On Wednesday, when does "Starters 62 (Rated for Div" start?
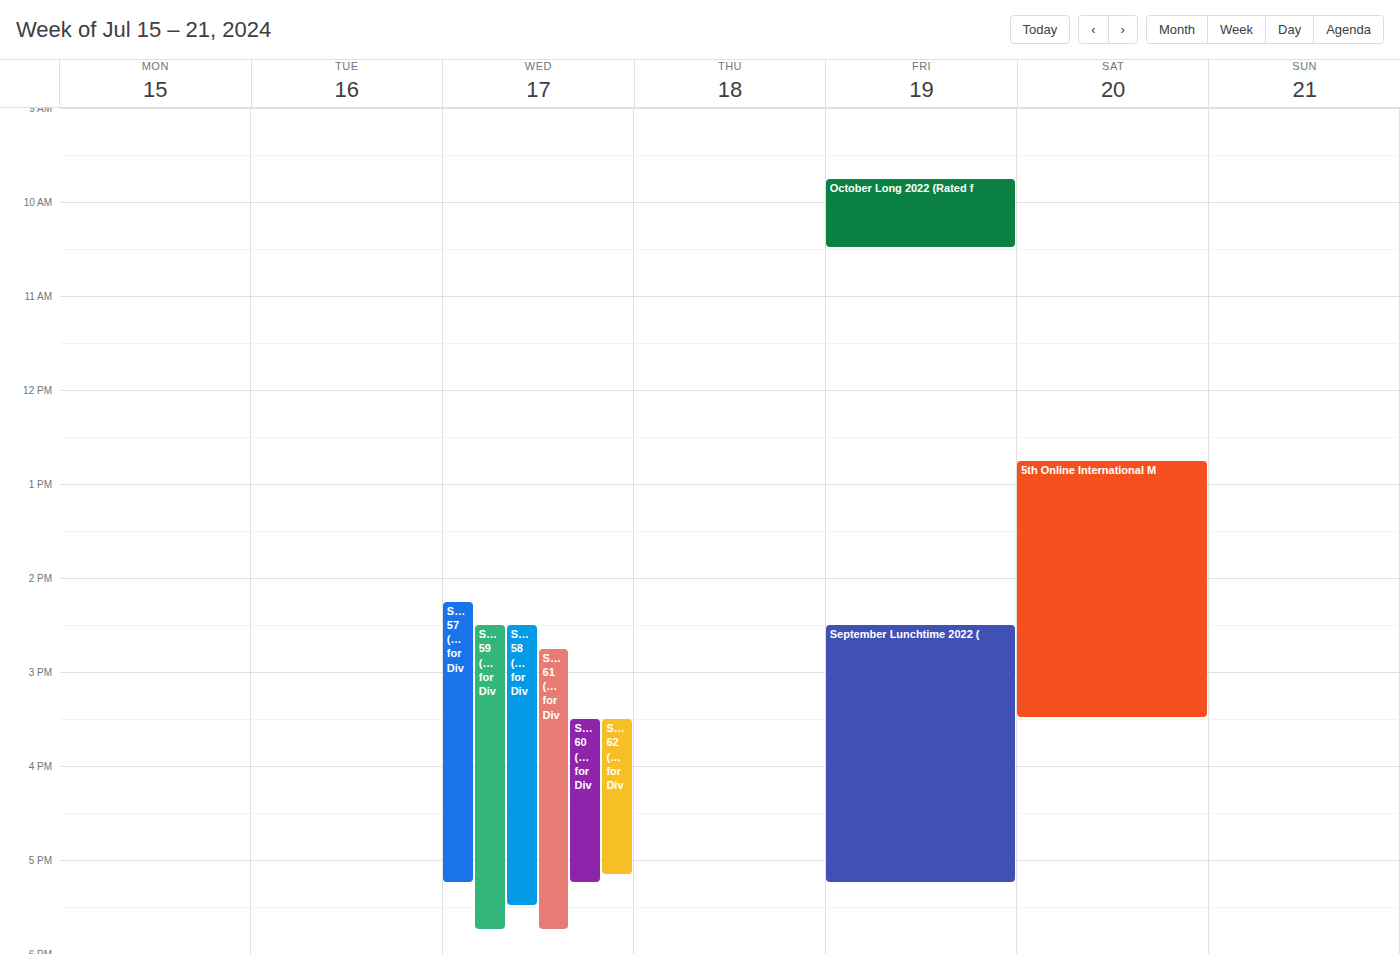
3:30 PM